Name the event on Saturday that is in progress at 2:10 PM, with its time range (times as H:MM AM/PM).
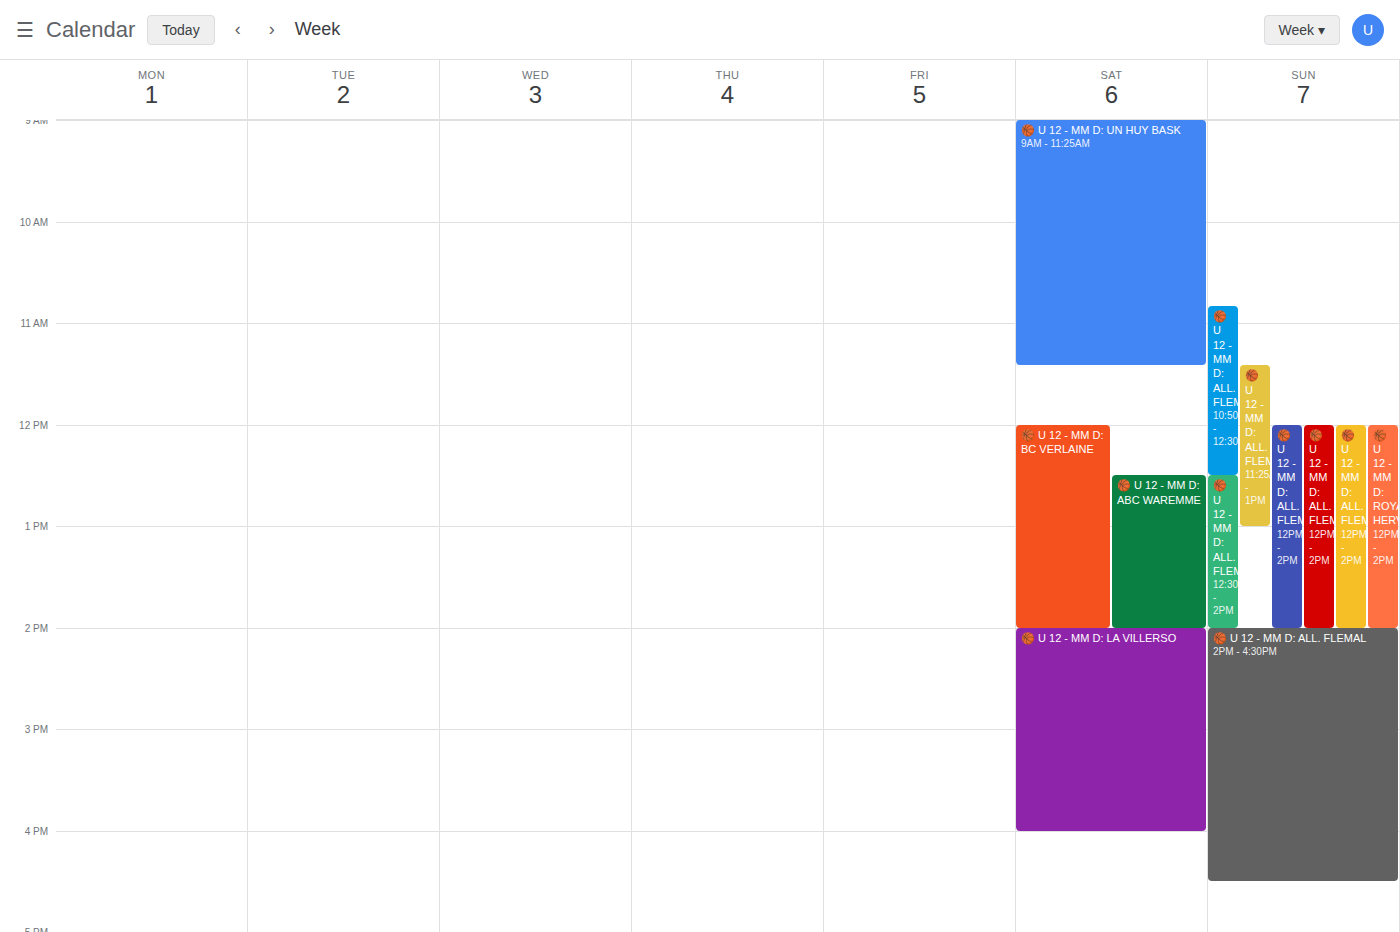
"🏀 U 12 - MM D: LA VILLERSO", 2:00 PM to 4:00 PM